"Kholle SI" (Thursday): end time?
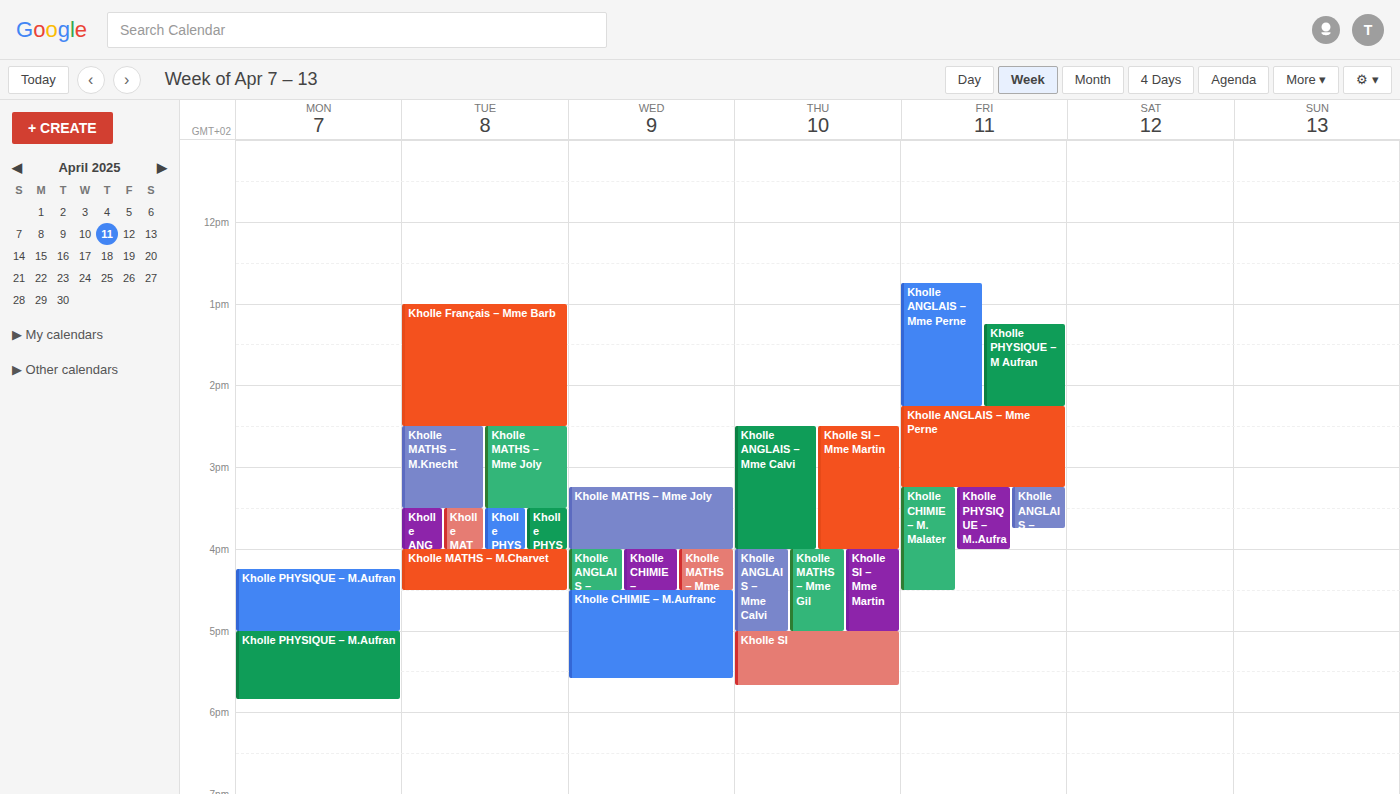
17:40